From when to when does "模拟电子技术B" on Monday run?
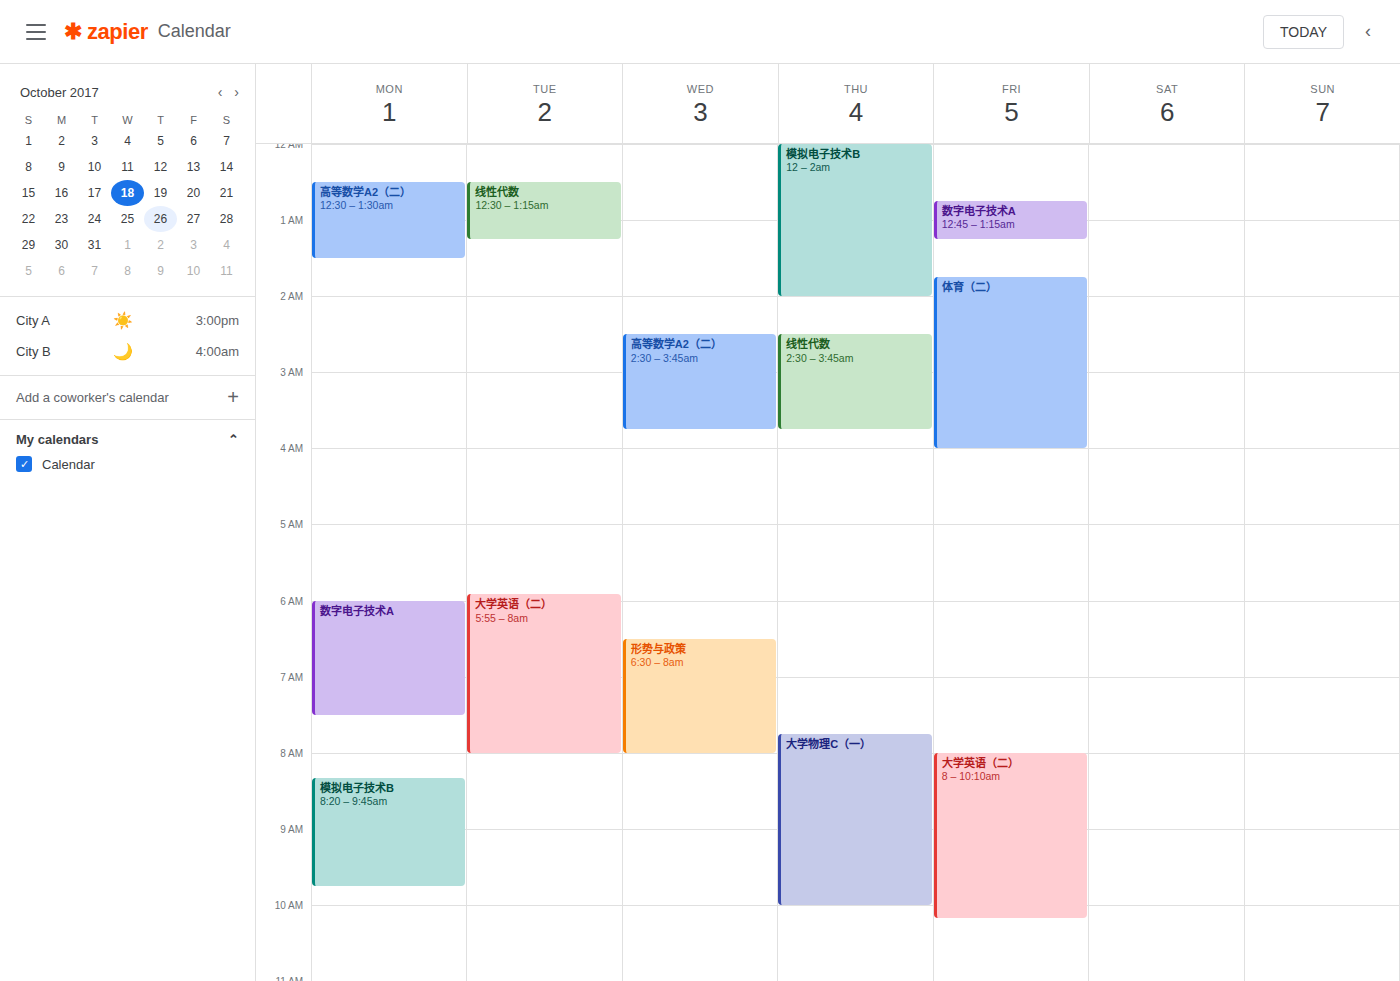
8:20 AM to 9:45 AM